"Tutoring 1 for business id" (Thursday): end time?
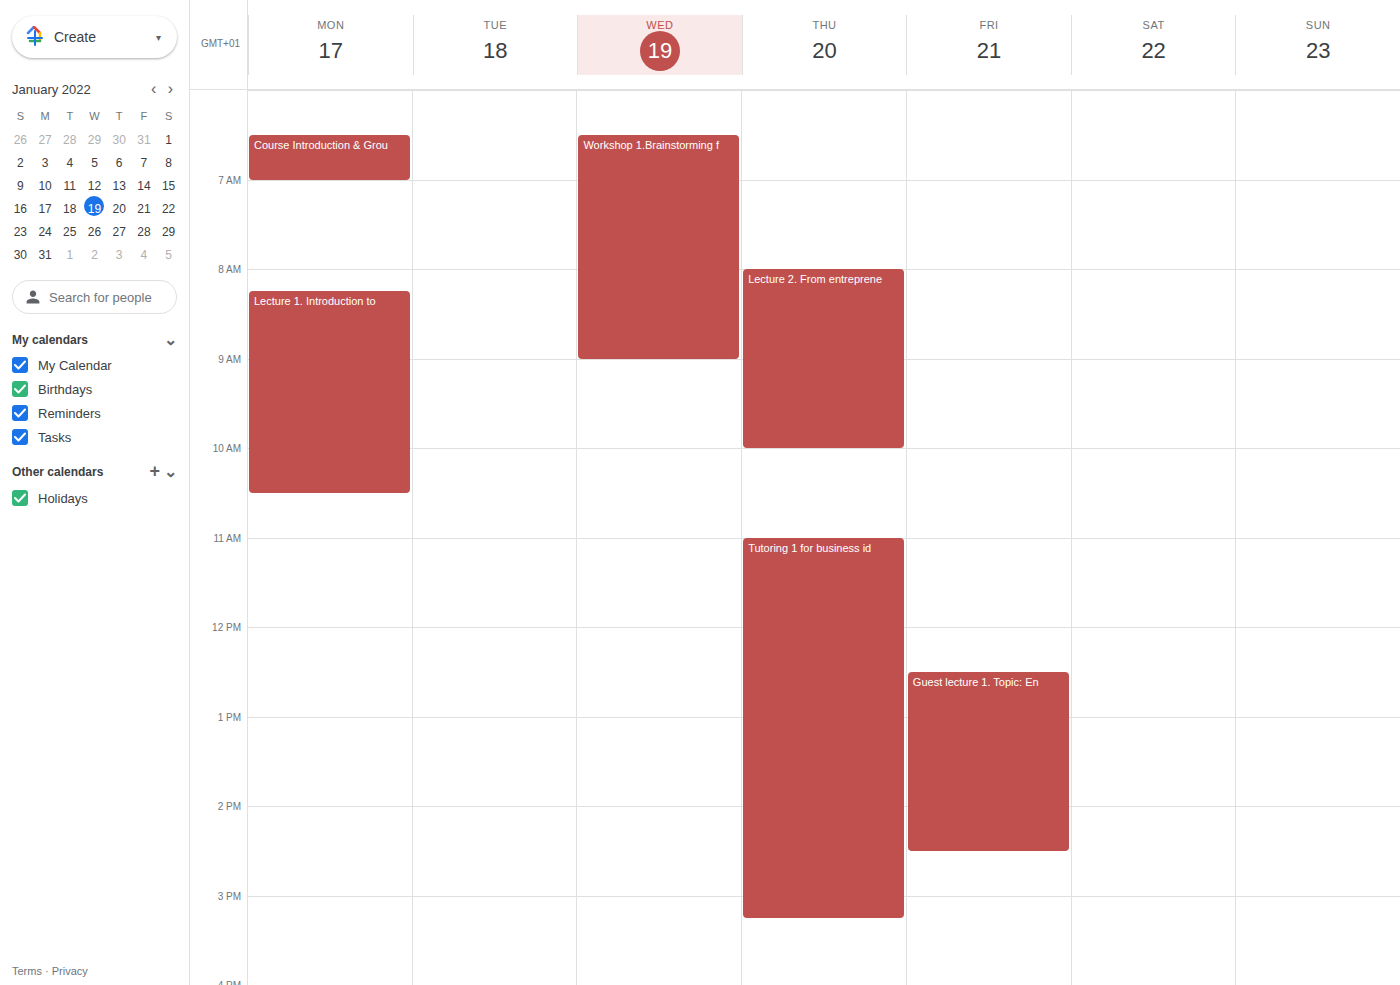
3:15 PM